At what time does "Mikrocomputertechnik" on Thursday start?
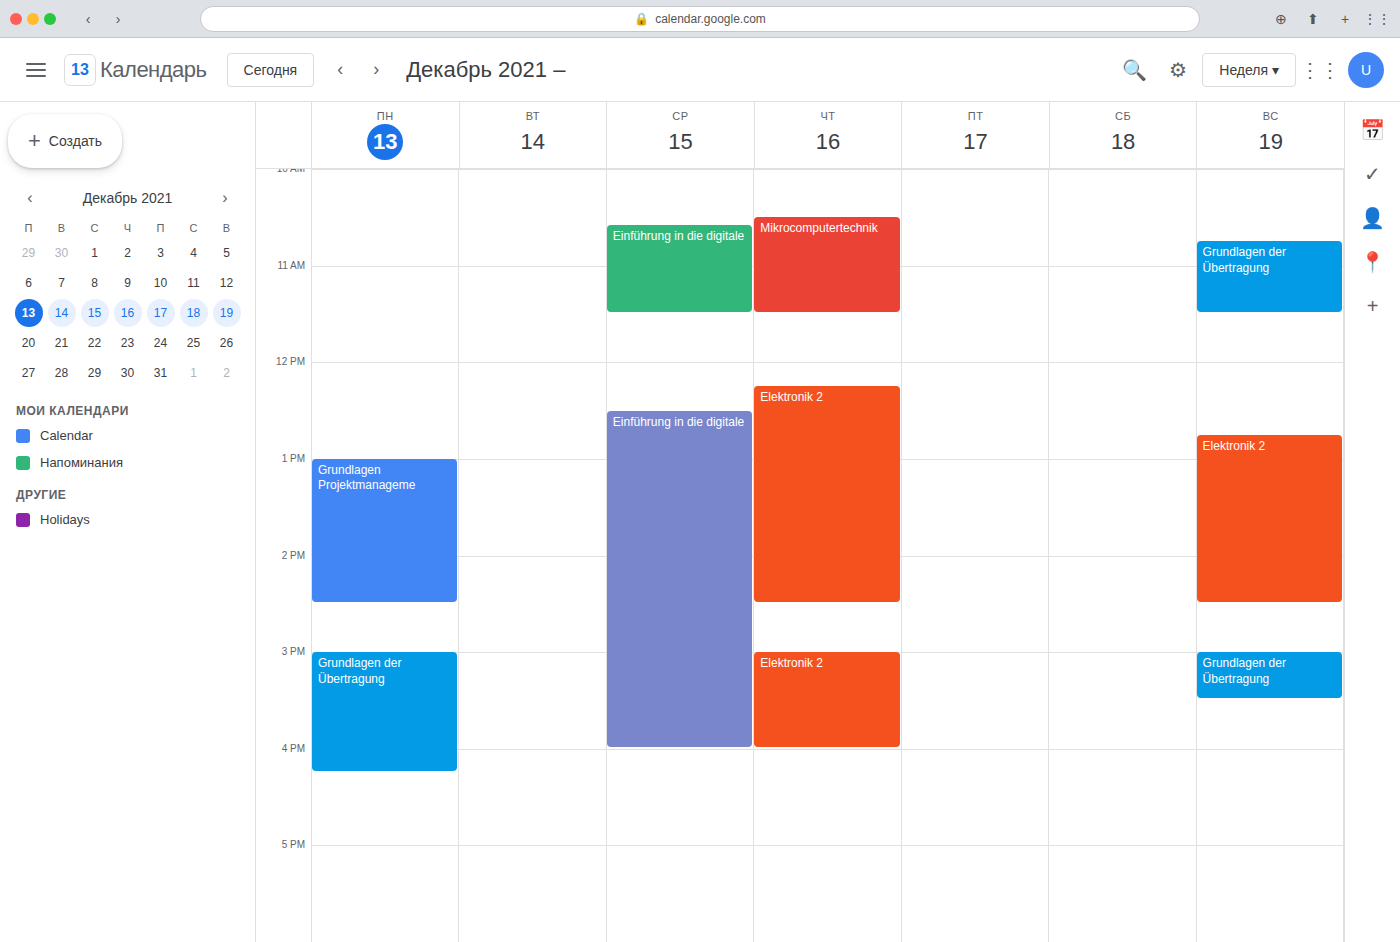
10:30 AM